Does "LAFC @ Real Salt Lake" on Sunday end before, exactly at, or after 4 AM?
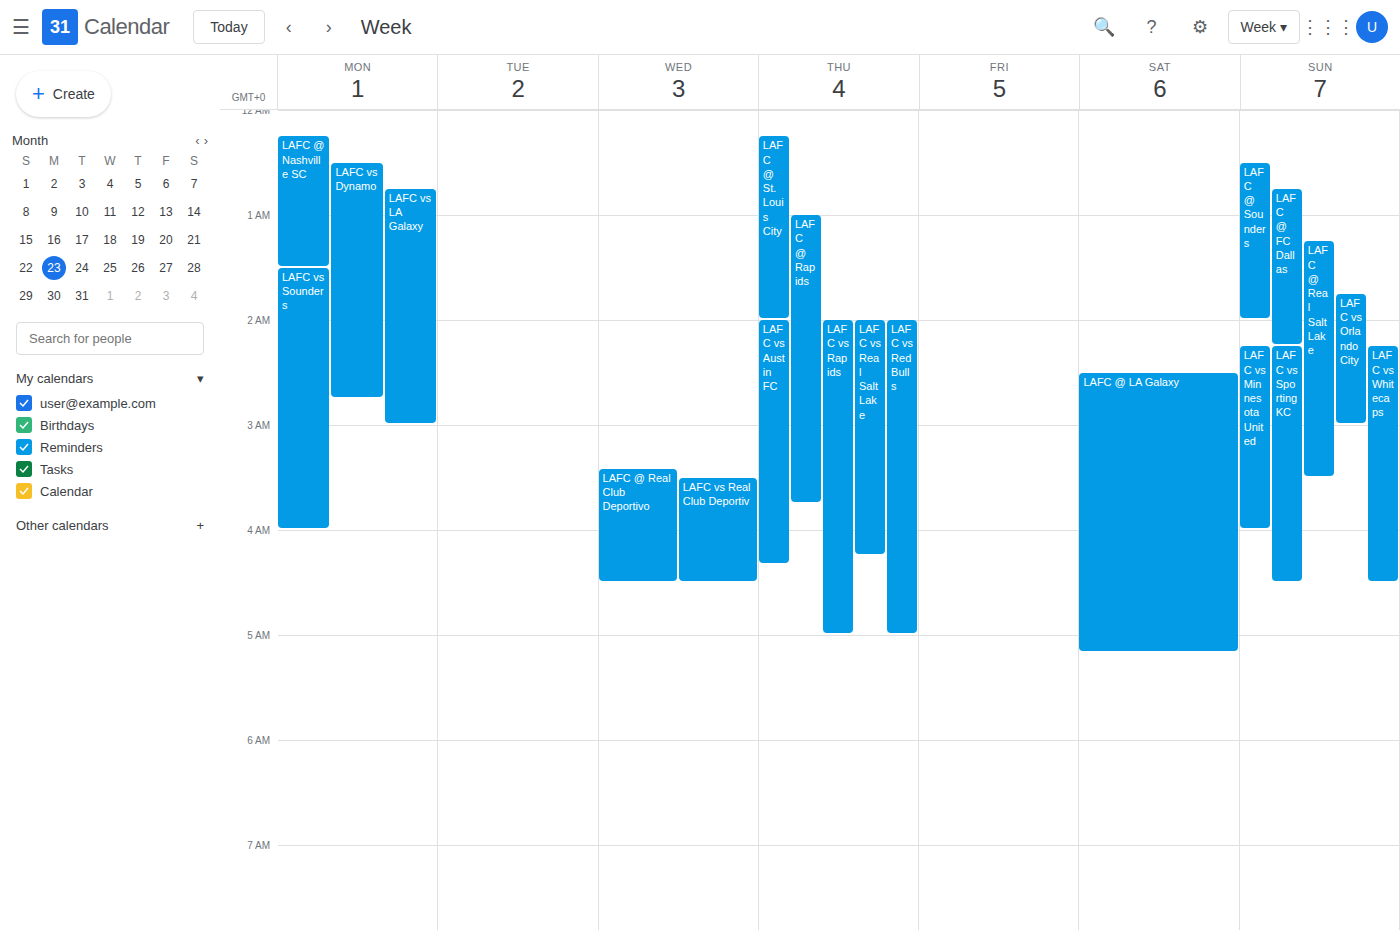
3:30 AM -- before 4 AM, 30 minutes above the 4 AM line.